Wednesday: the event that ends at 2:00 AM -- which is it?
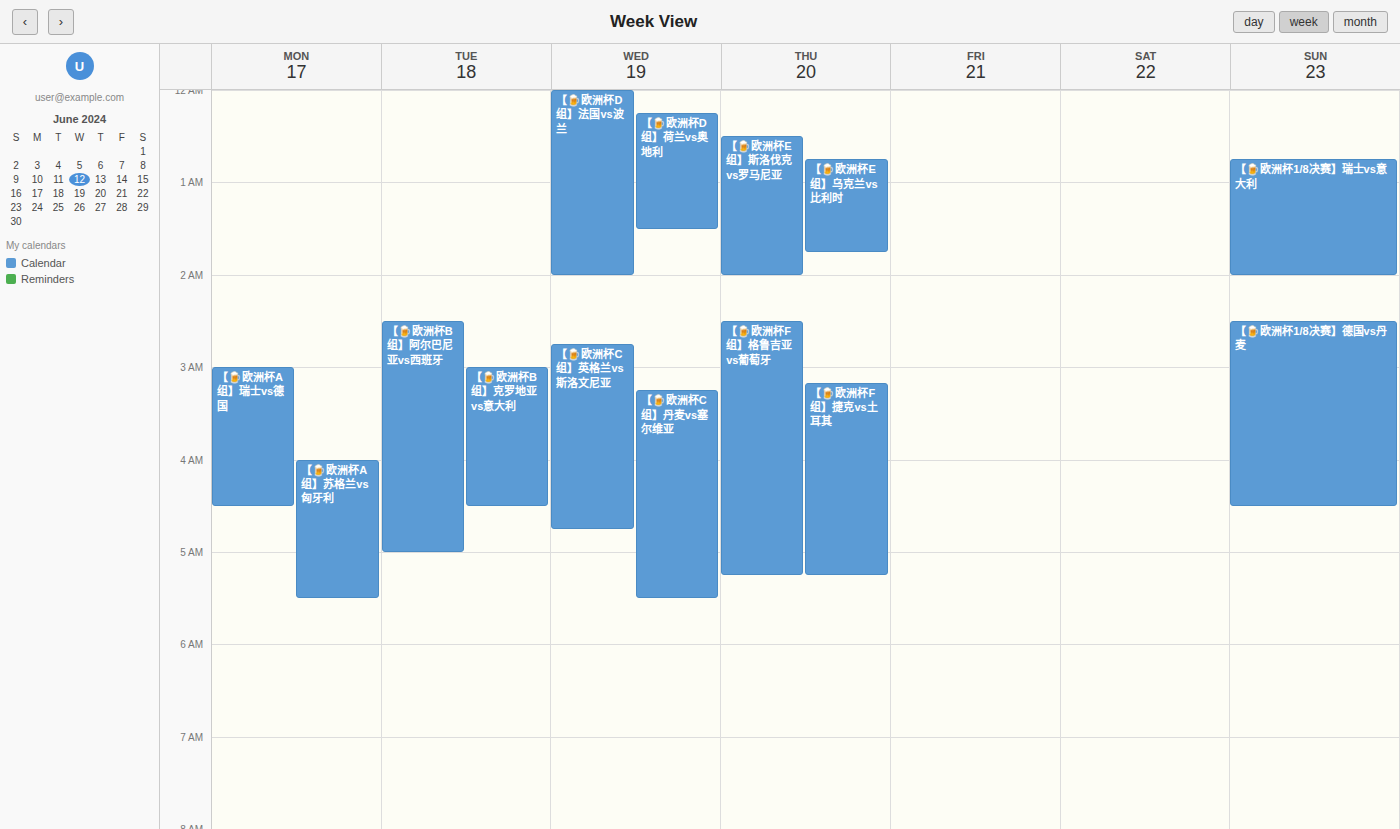
"【🍺欧洲杯D组】法国vs波兰"